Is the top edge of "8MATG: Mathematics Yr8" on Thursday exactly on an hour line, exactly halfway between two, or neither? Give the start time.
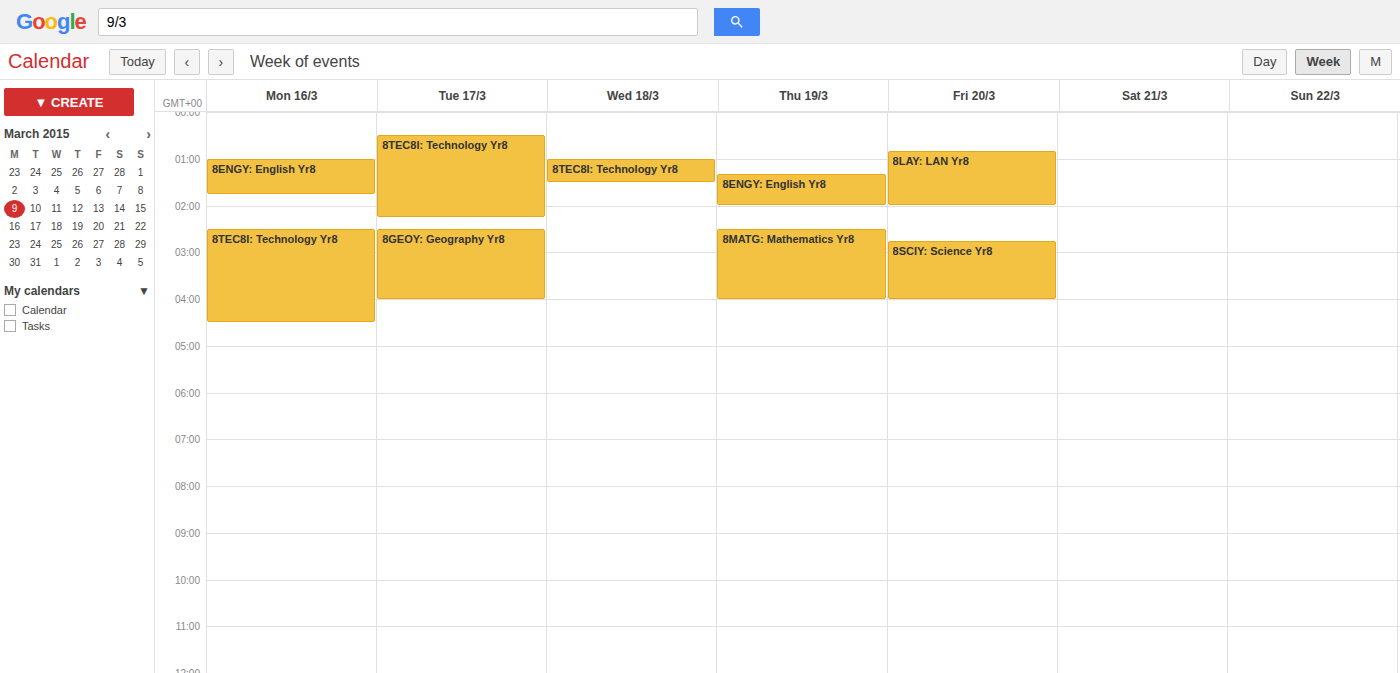
2:30 AM -- halfway between the 2 AM and 3 AM lines.